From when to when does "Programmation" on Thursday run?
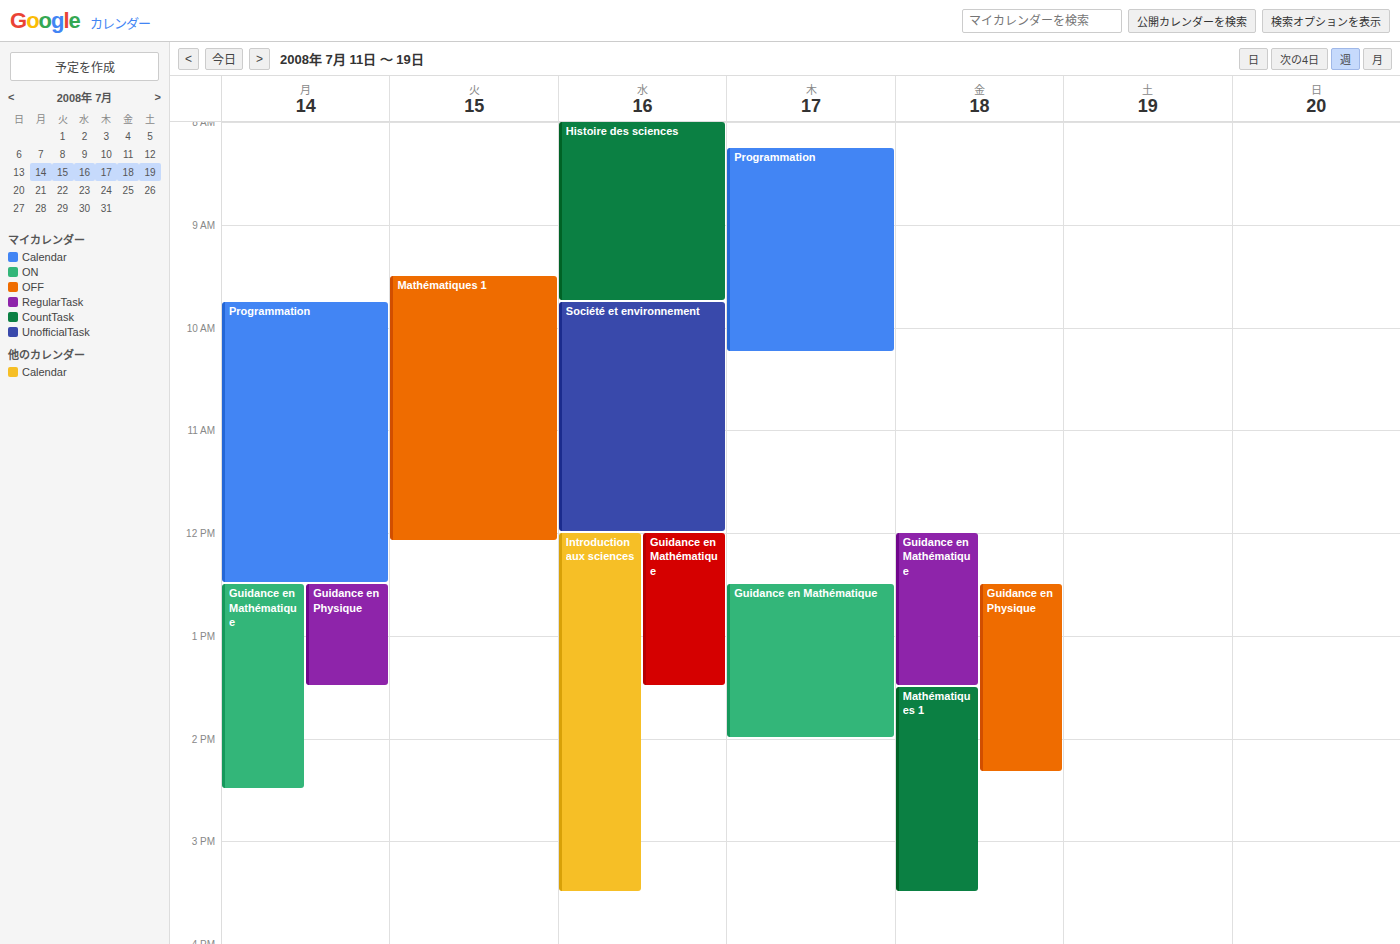
8:15 AM to 10:15 AM